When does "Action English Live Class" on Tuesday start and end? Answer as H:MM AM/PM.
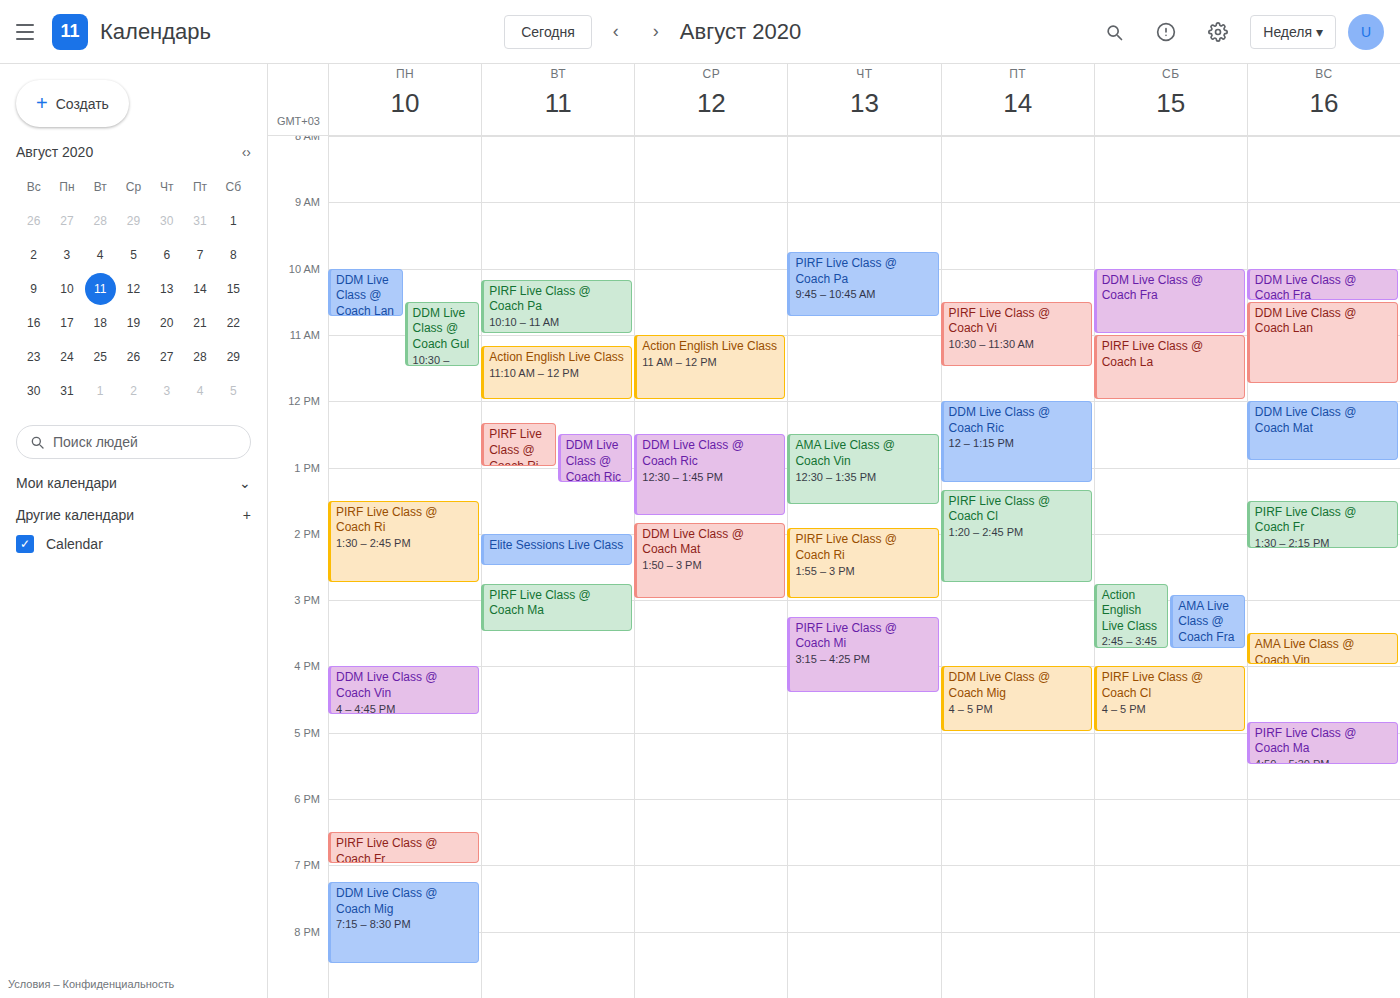
11:10 AM to 12:00 PM